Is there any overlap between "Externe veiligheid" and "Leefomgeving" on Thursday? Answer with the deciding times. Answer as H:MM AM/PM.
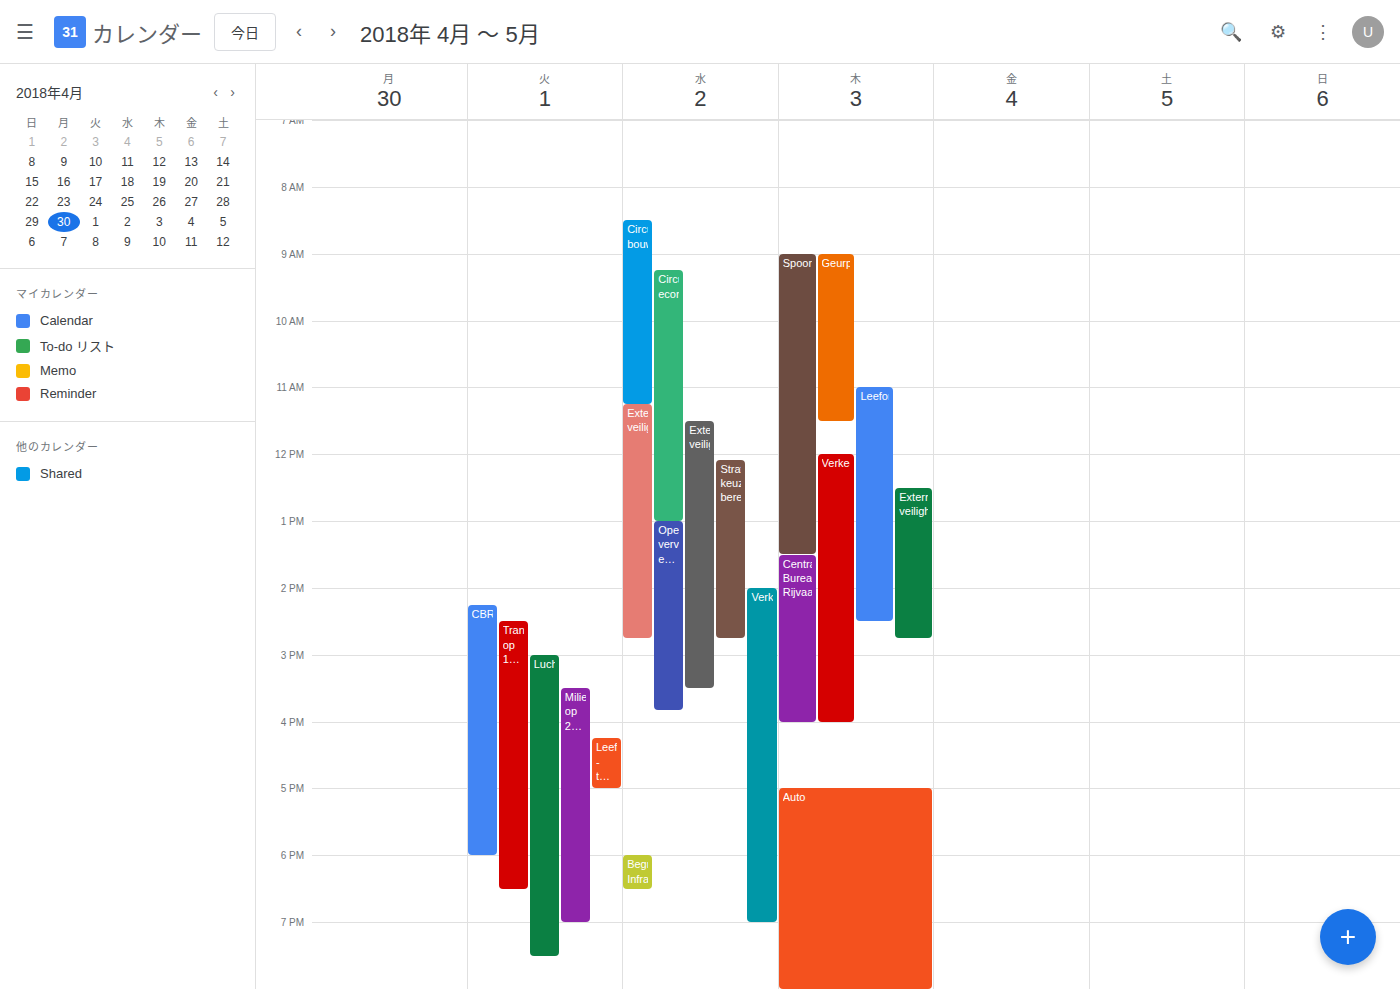
"Externe veiligheid" starts at 12:30 PM, before "Leefomgeving" ends at 2:30 PM -- they overlap.